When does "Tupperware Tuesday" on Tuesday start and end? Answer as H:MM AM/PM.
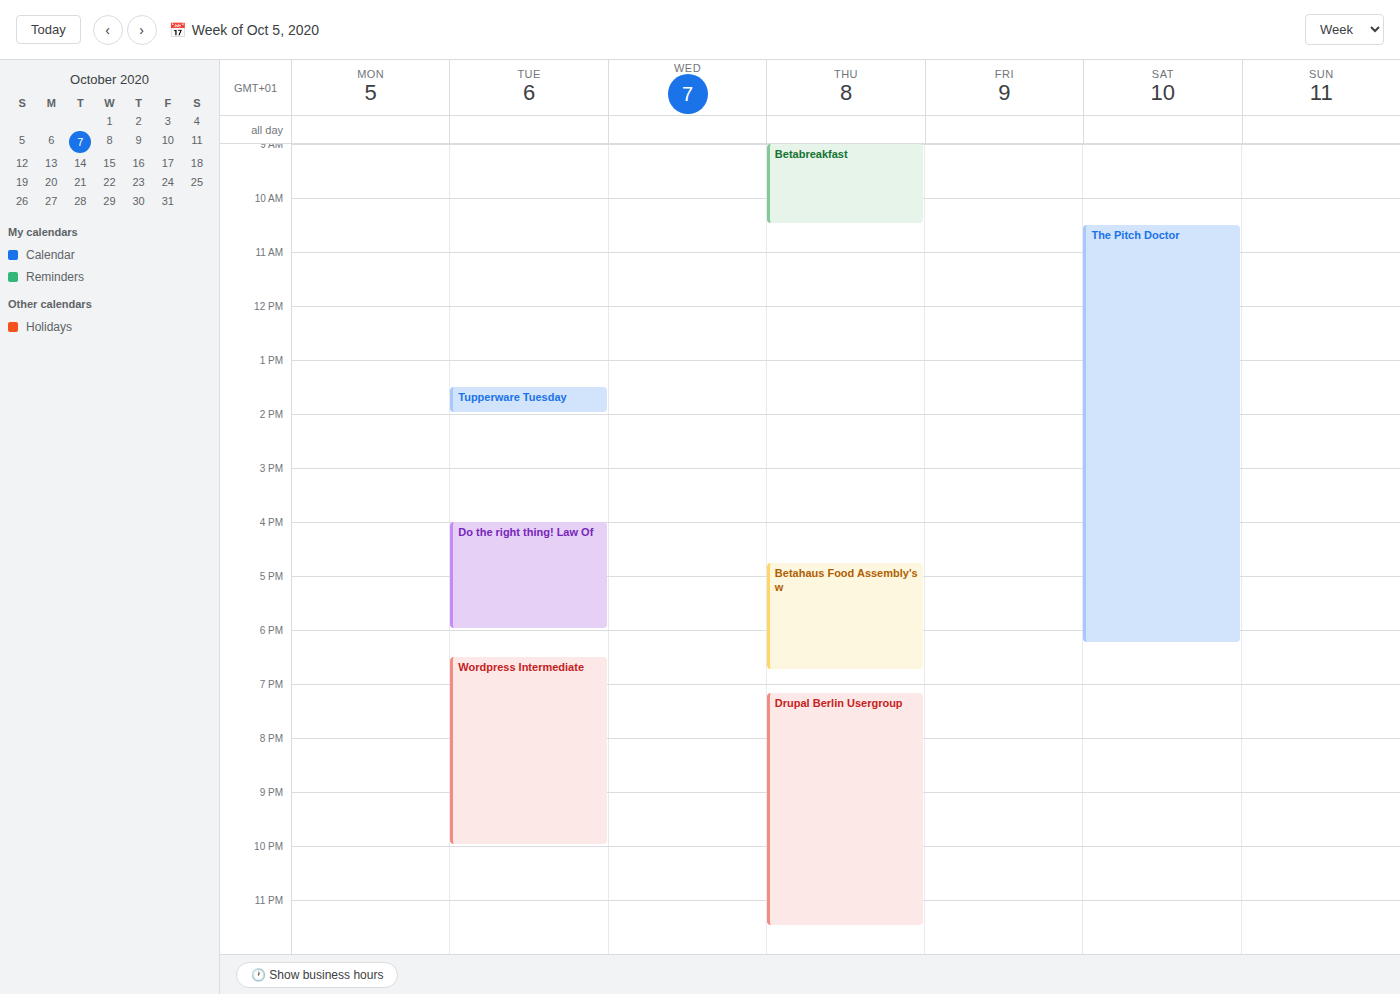
1:30 PM to 2:00 PM